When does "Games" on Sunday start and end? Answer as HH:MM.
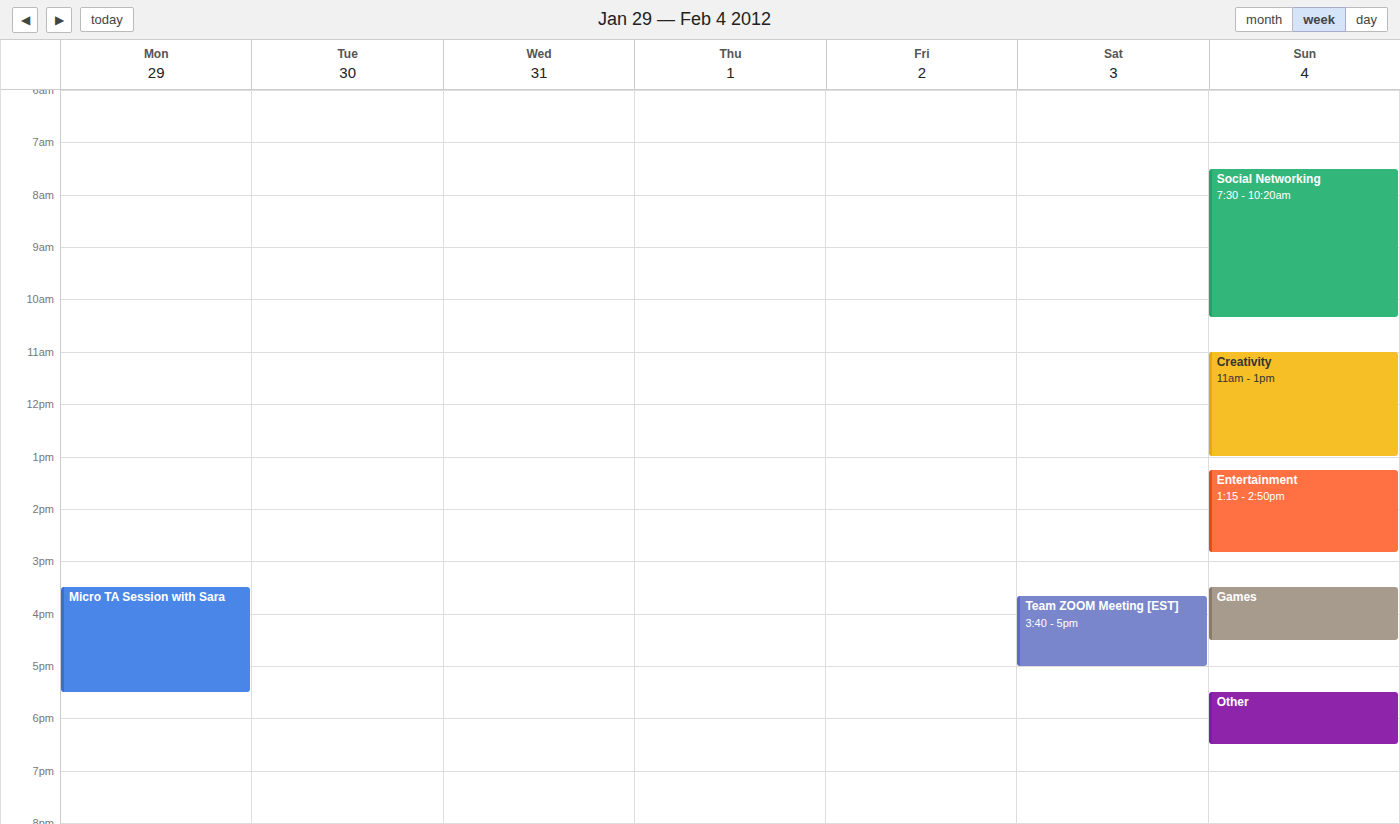
15:30 to 16:30